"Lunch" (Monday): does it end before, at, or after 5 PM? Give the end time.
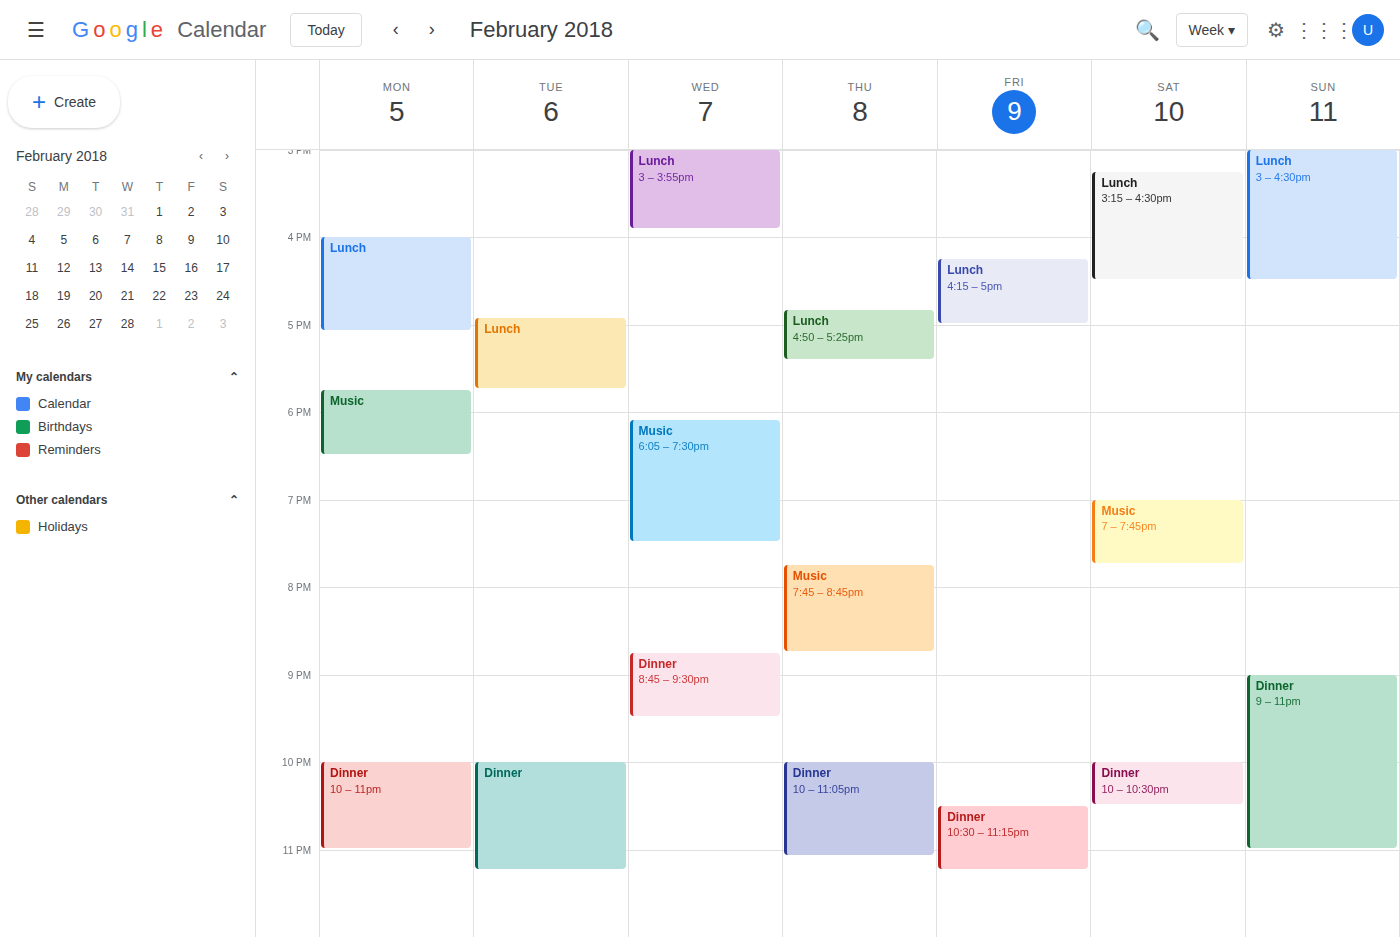
5:05 PM -- after 5 PM, 5 minutes below the 5 PM line.